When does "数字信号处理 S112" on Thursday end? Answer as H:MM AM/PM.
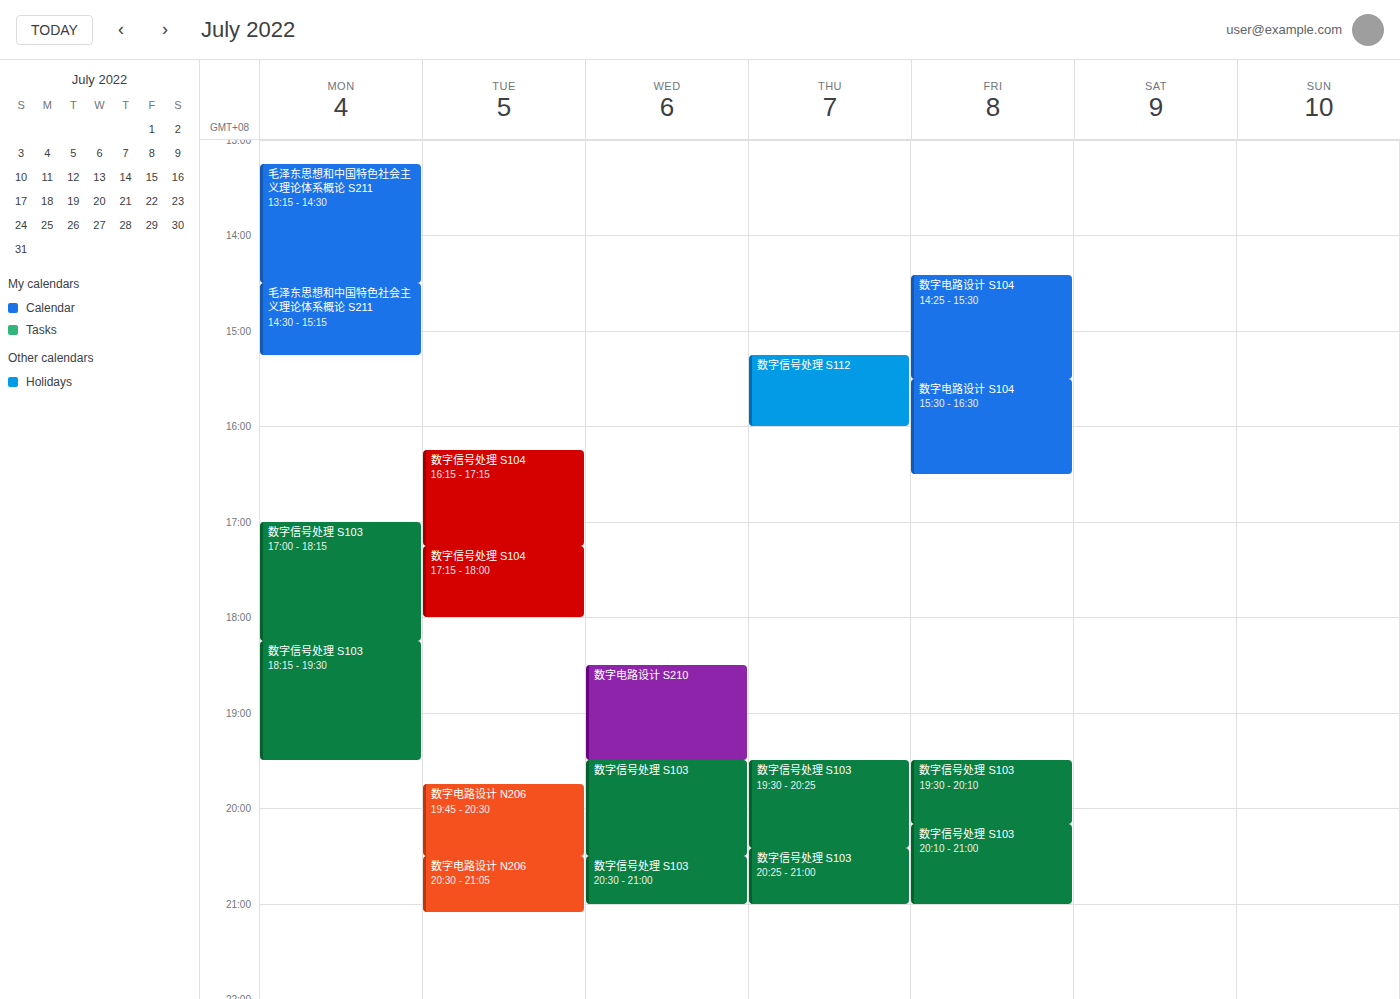
4:00 PM